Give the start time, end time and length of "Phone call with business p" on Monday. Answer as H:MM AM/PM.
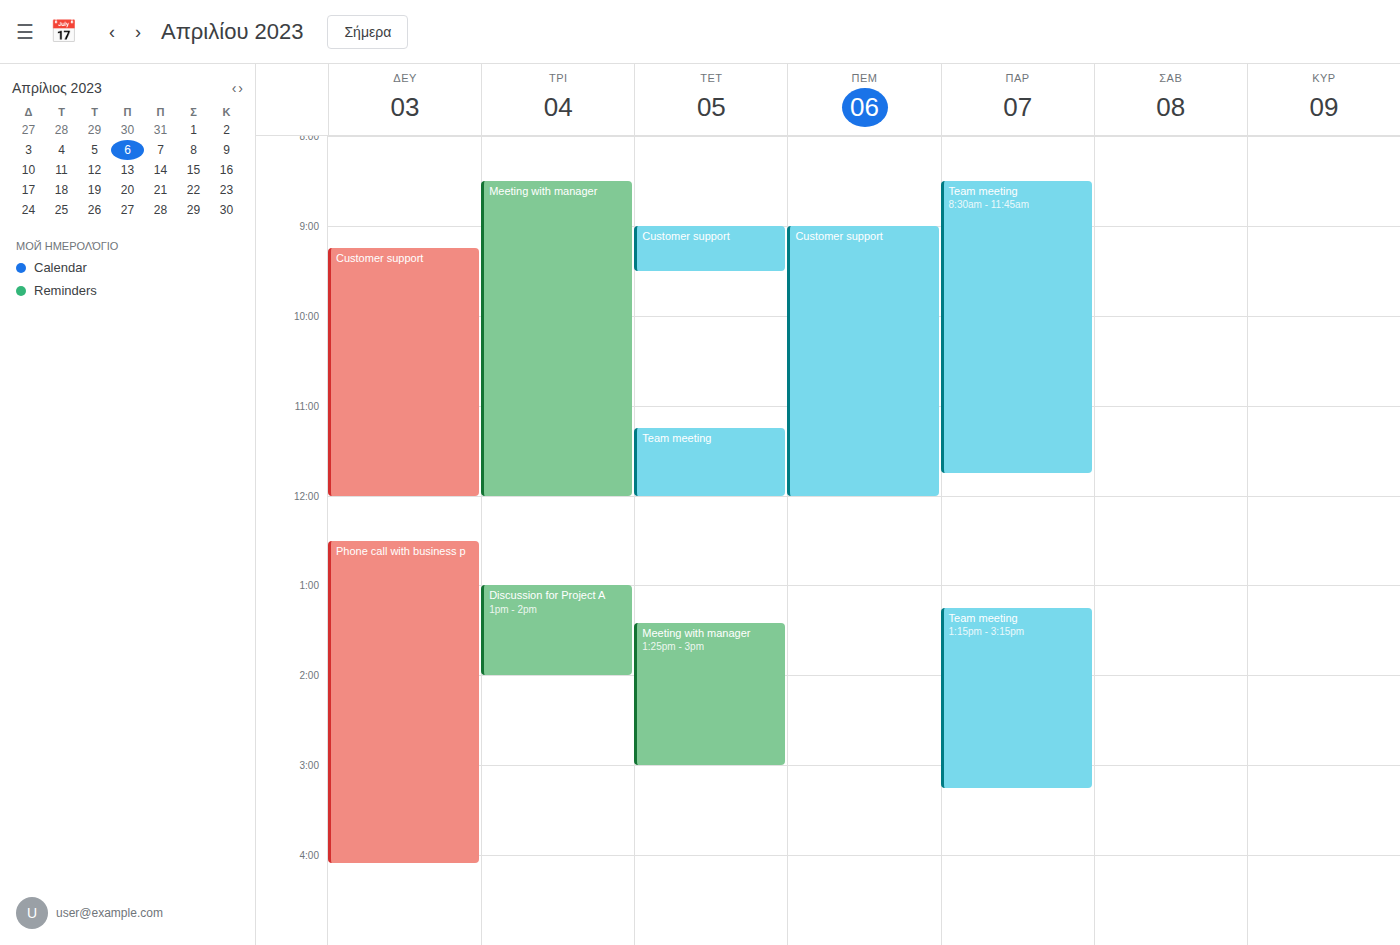
12:30 PM to 4:05 PM, 3 hours 35 minutes